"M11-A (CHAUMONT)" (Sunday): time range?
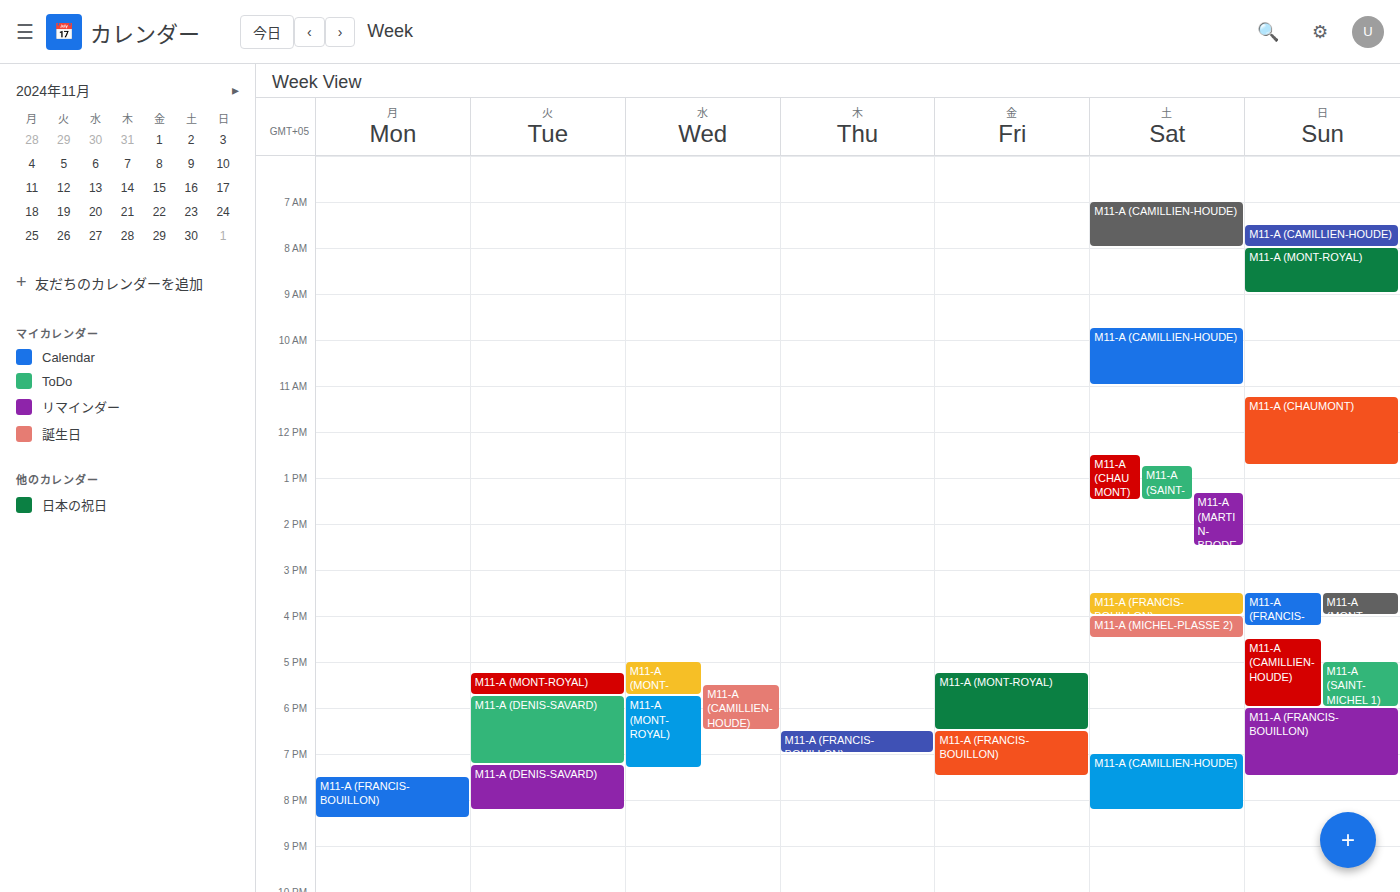
11:15 AM to 12:45 PM